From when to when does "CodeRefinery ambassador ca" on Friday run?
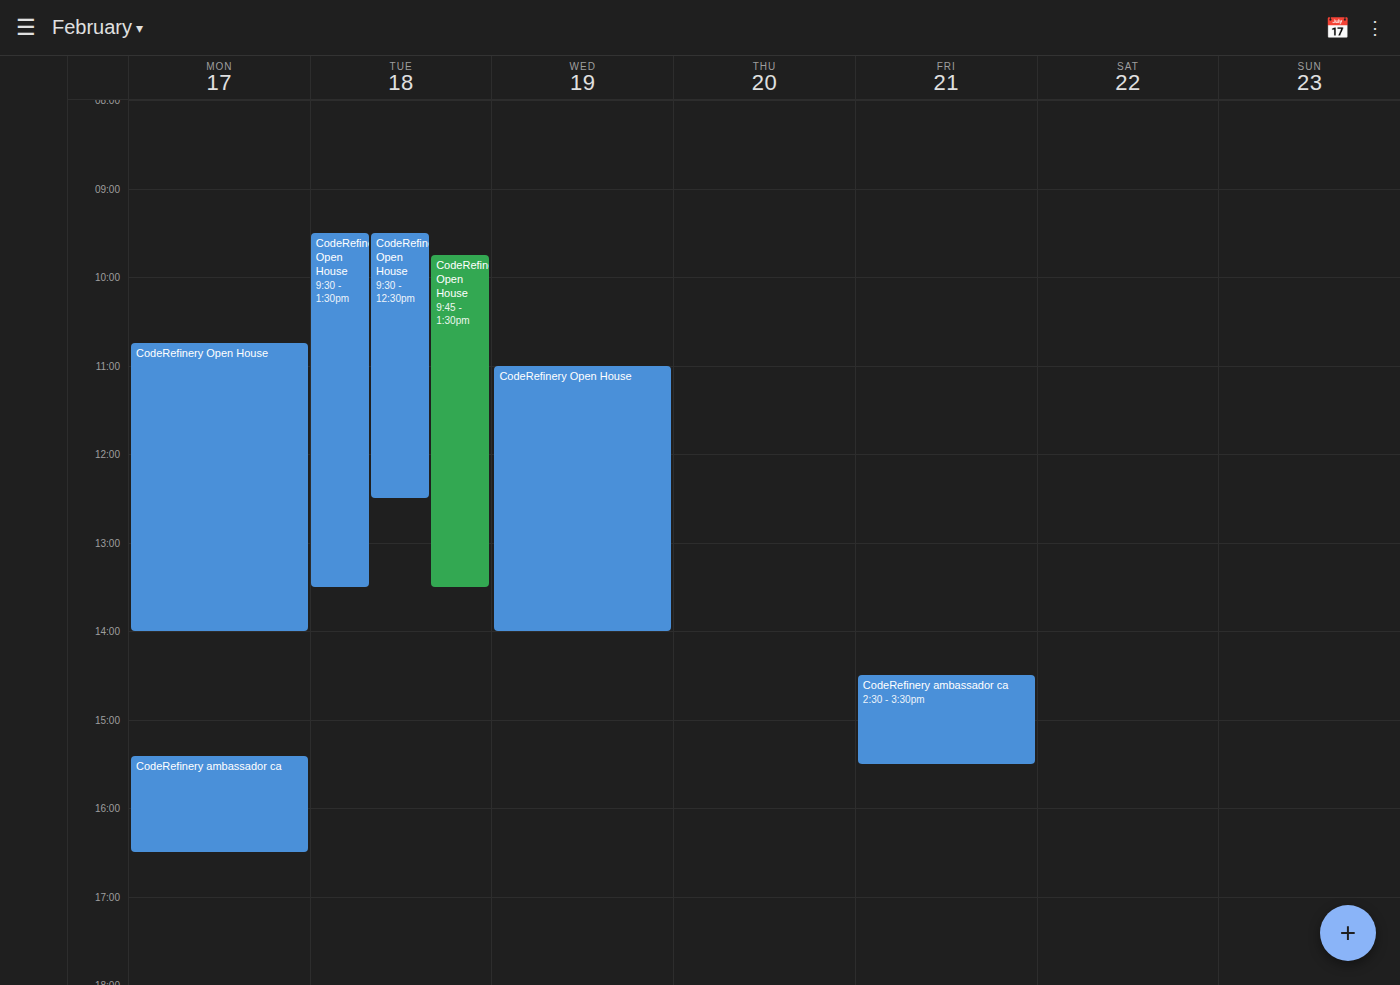
2:30 PM to 3:30 PM